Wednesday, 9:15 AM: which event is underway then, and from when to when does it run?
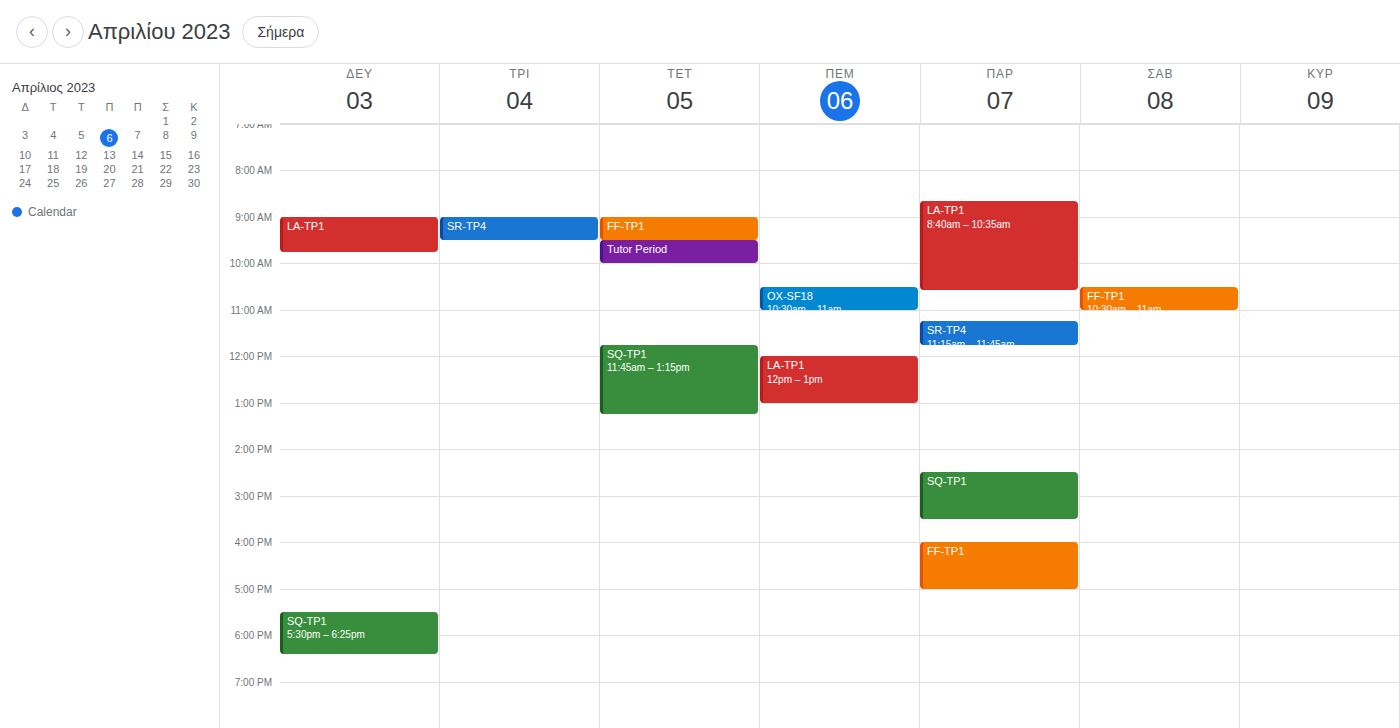
"FF-TP1", 9:00 AM to 9:30 AM